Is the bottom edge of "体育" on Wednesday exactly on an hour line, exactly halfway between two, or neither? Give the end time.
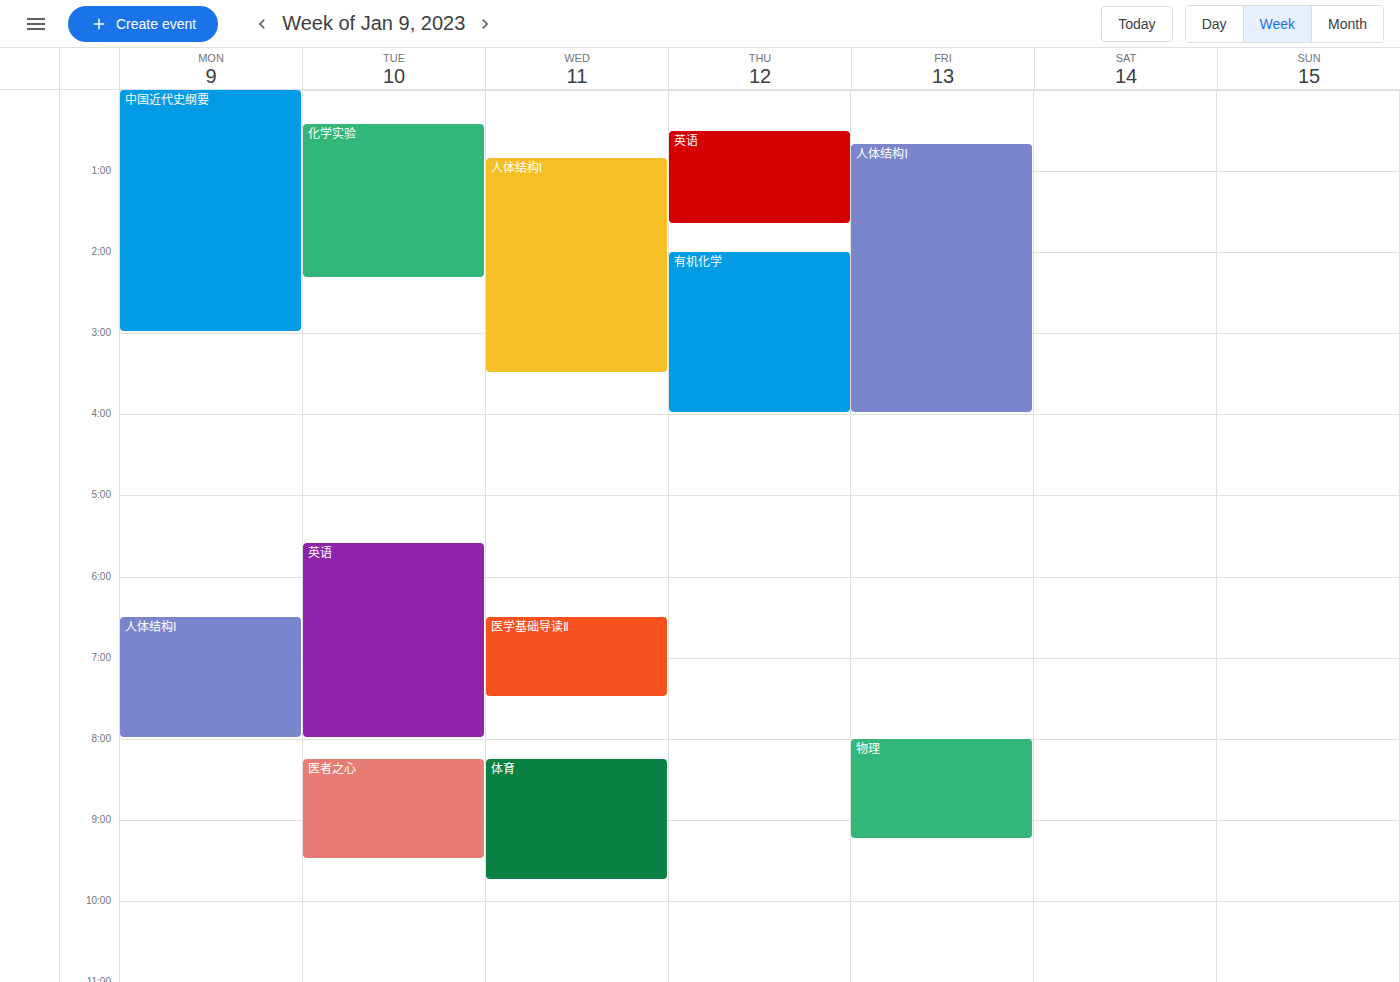
9:45 AM -- neither: three quarters of the way from the 9 AM line to the 10 AM line.